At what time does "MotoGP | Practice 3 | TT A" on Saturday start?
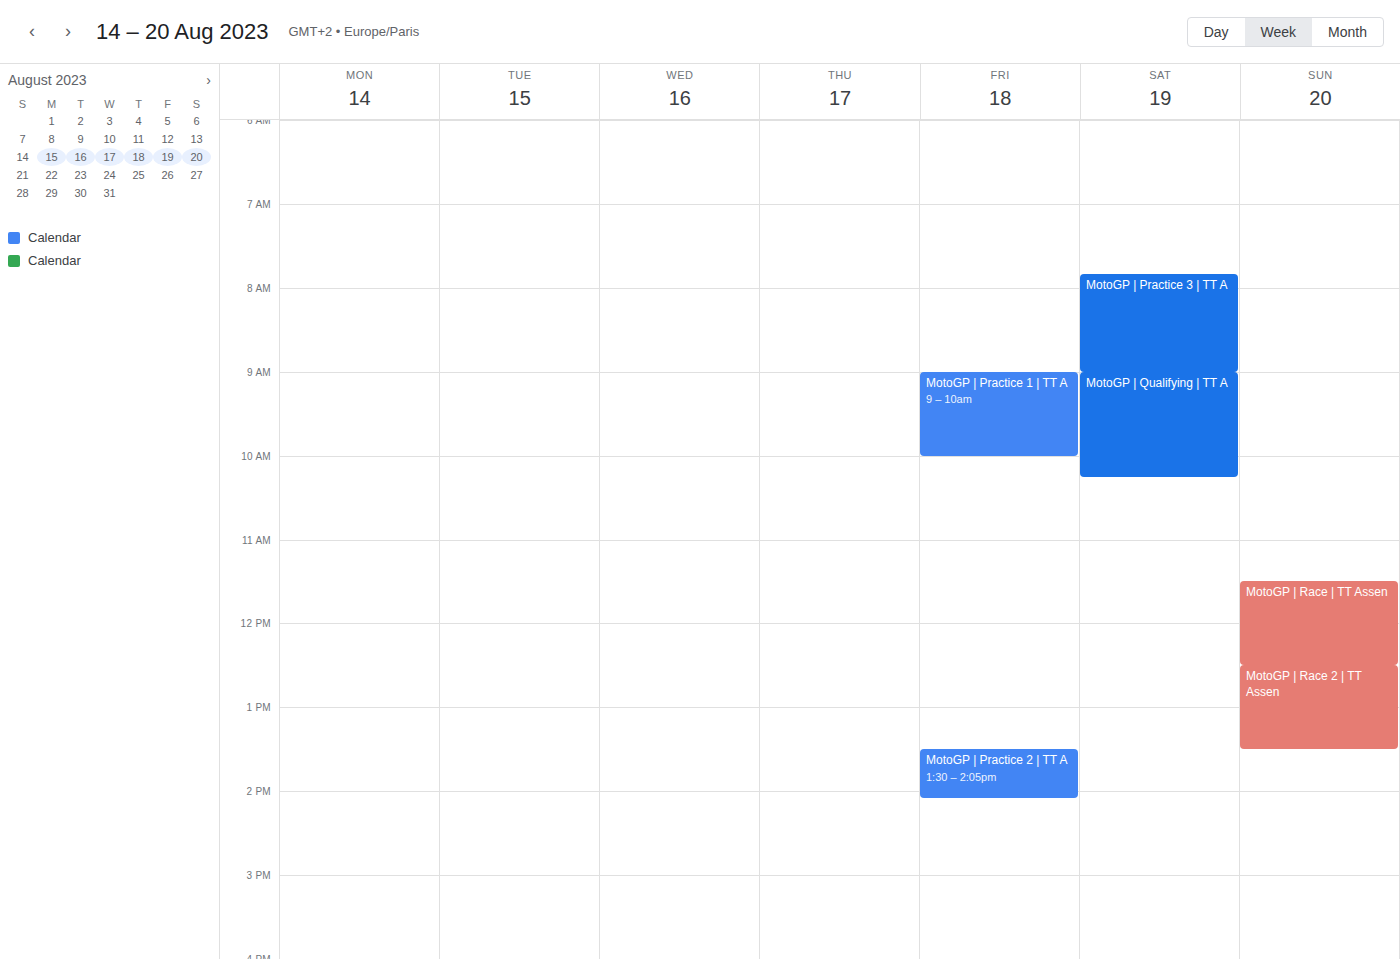
07:50